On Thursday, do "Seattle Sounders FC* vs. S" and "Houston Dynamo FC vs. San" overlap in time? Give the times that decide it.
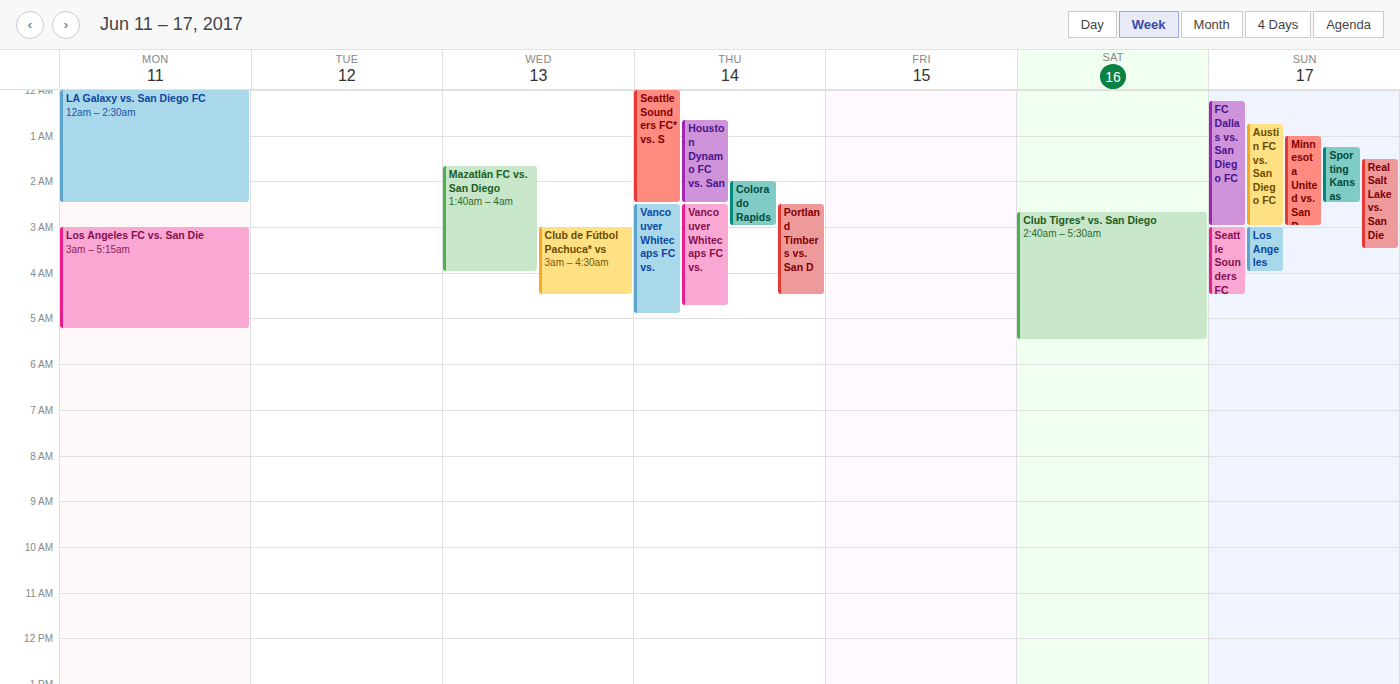
"Houston Dynamo FC vs. San" runs 12:40 AM to 2:30 AM, inside "Seattle Sounders FC* vs. S" -- they overlap.